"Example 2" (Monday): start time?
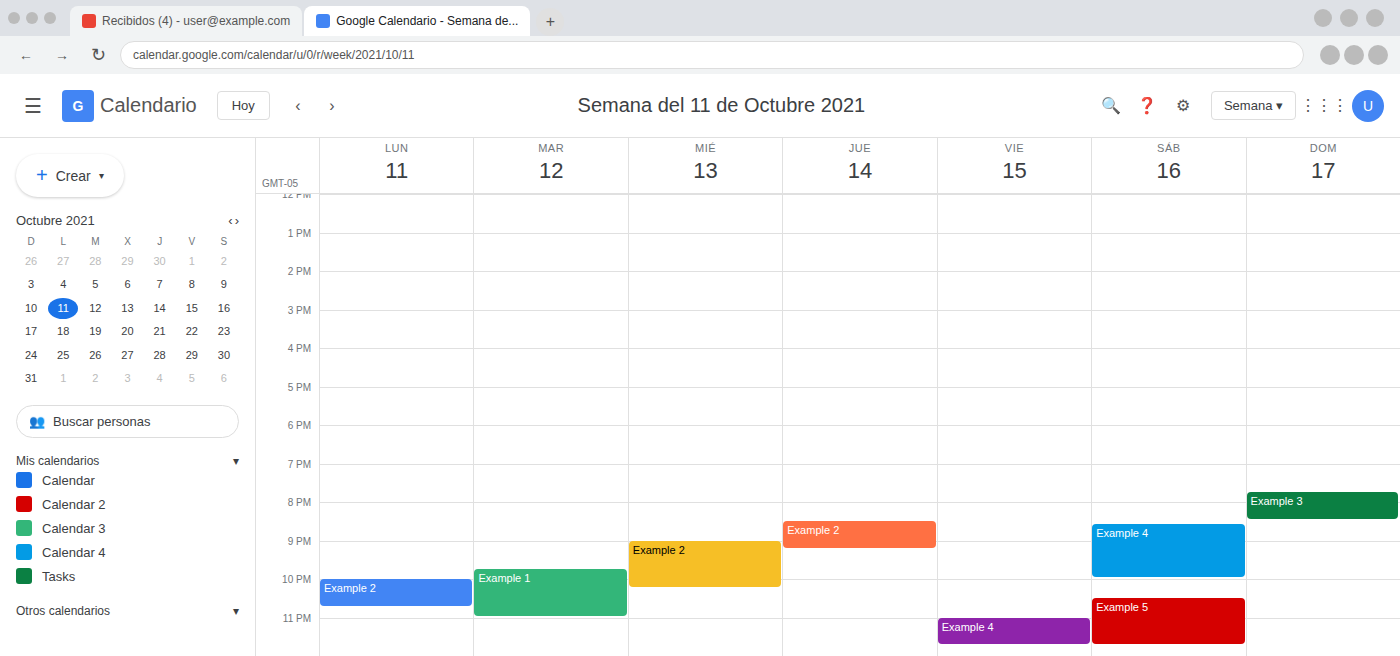
10:00 PM